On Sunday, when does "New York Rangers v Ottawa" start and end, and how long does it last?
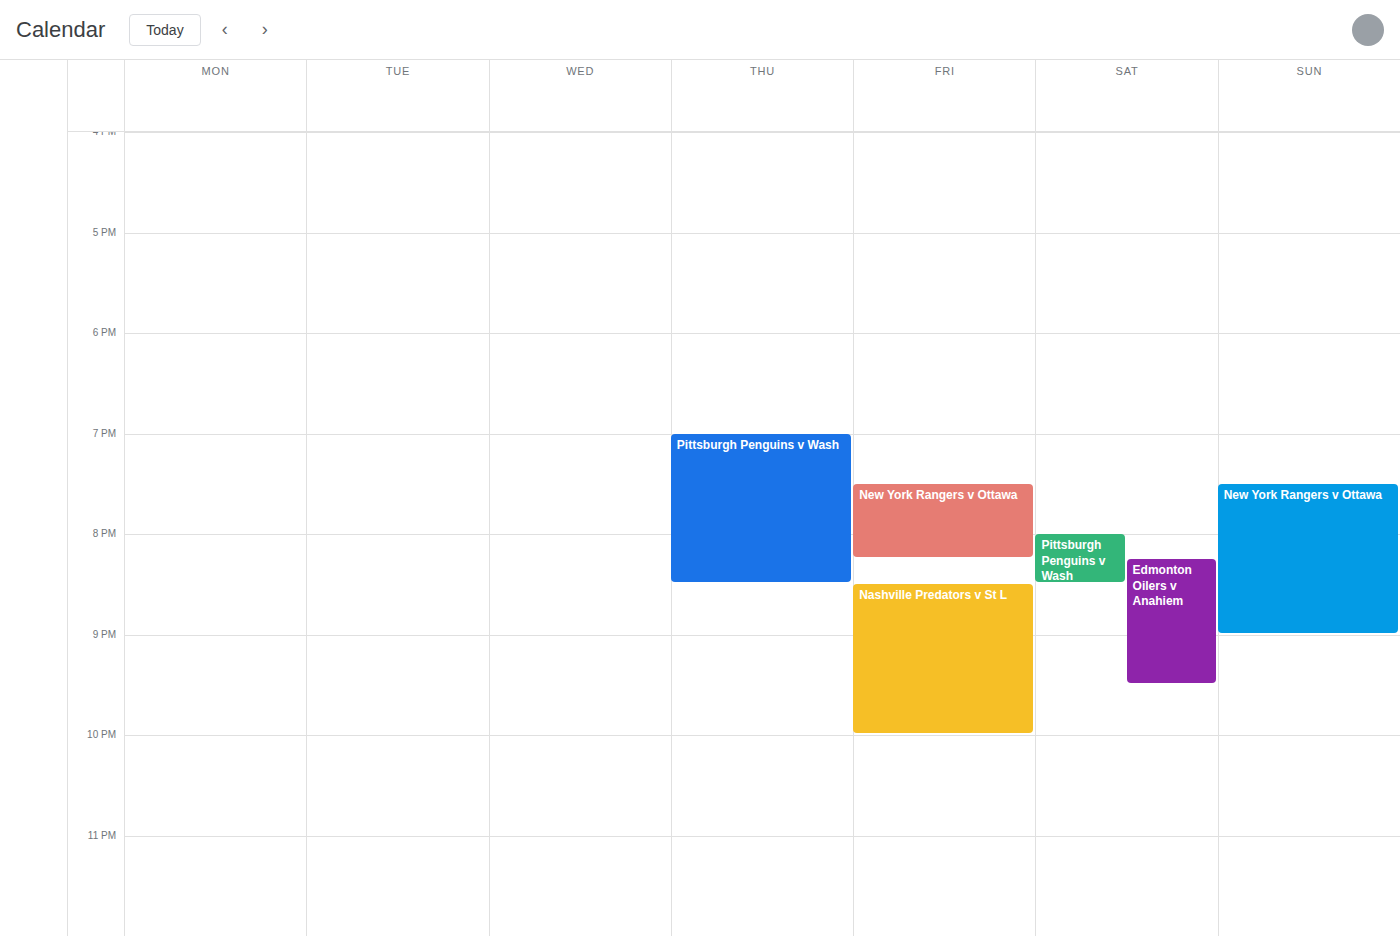
7:30 PM to 9:00 PM, 1 hour 30 minutes